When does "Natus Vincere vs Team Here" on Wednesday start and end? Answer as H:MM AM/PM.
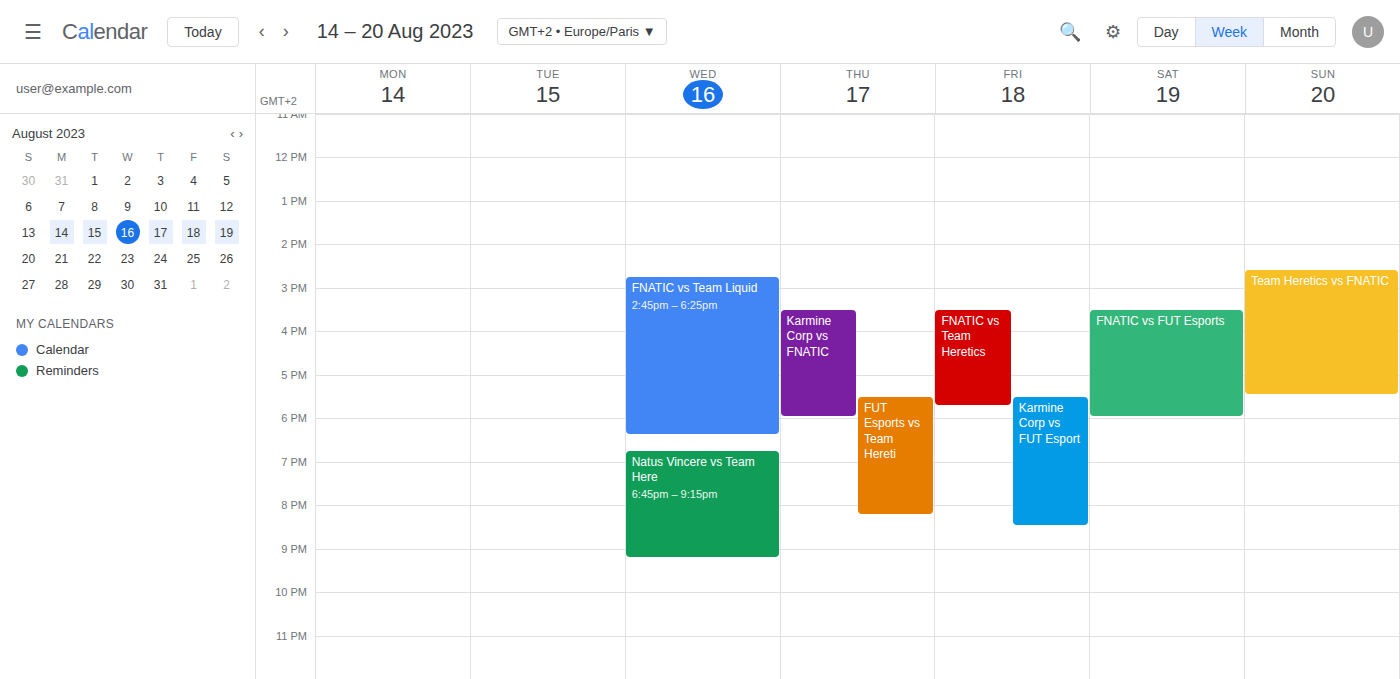
6:45 PM to 9:15 PM